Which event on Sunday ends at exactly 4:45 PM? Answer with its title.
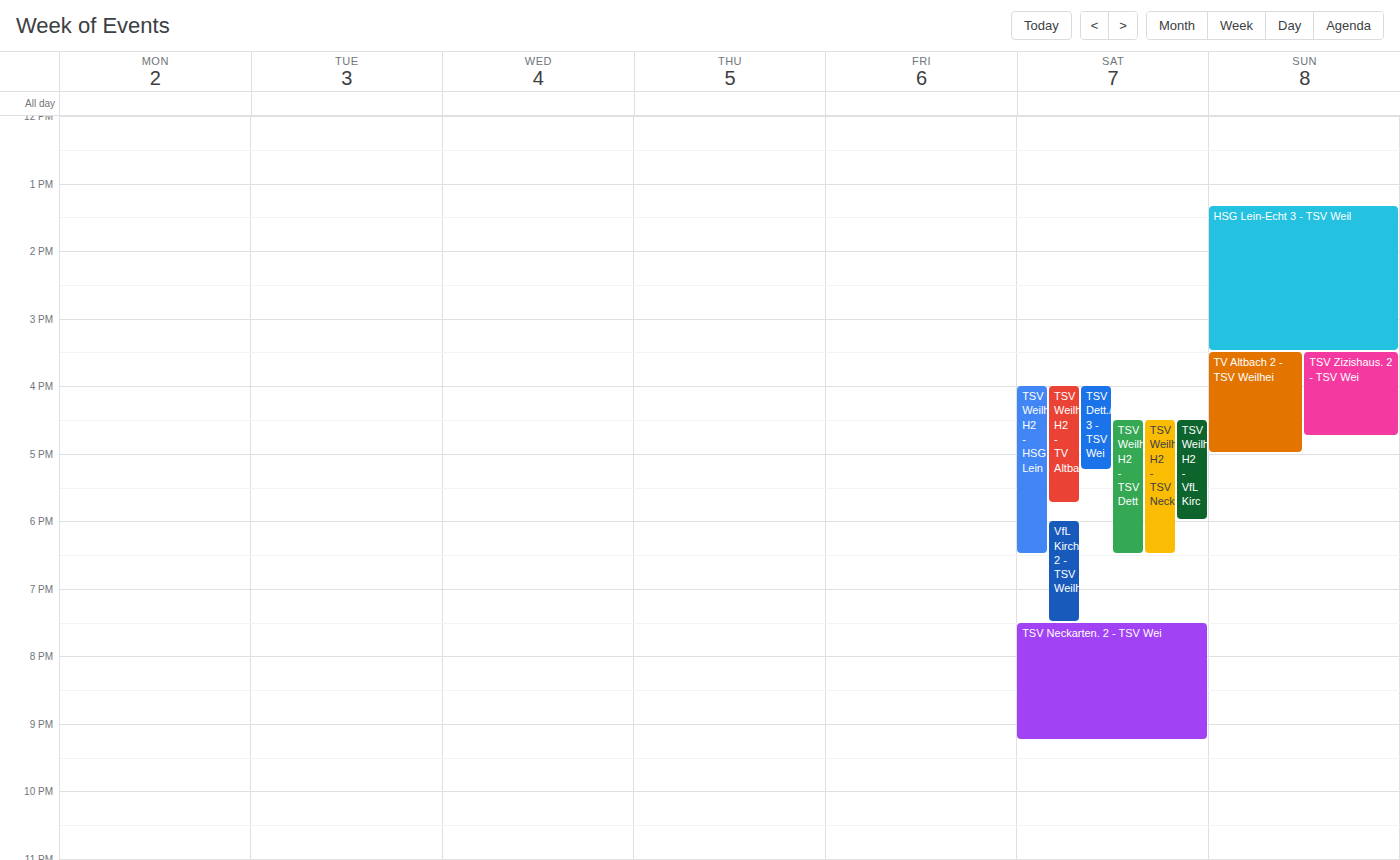
"TSV Zizishaus. 2 - TSV Wei"